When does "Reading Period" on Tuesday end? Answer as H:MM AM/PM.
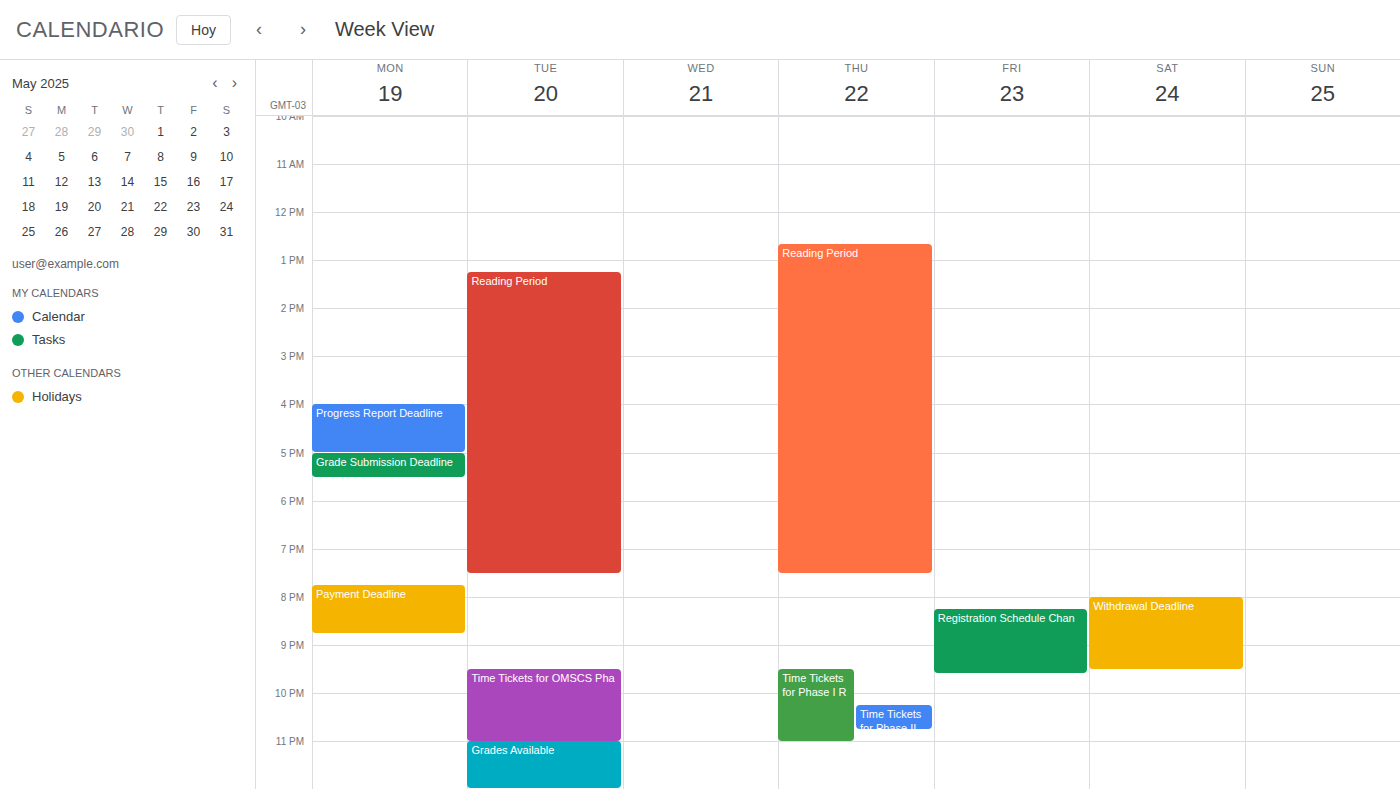
7:30 PM